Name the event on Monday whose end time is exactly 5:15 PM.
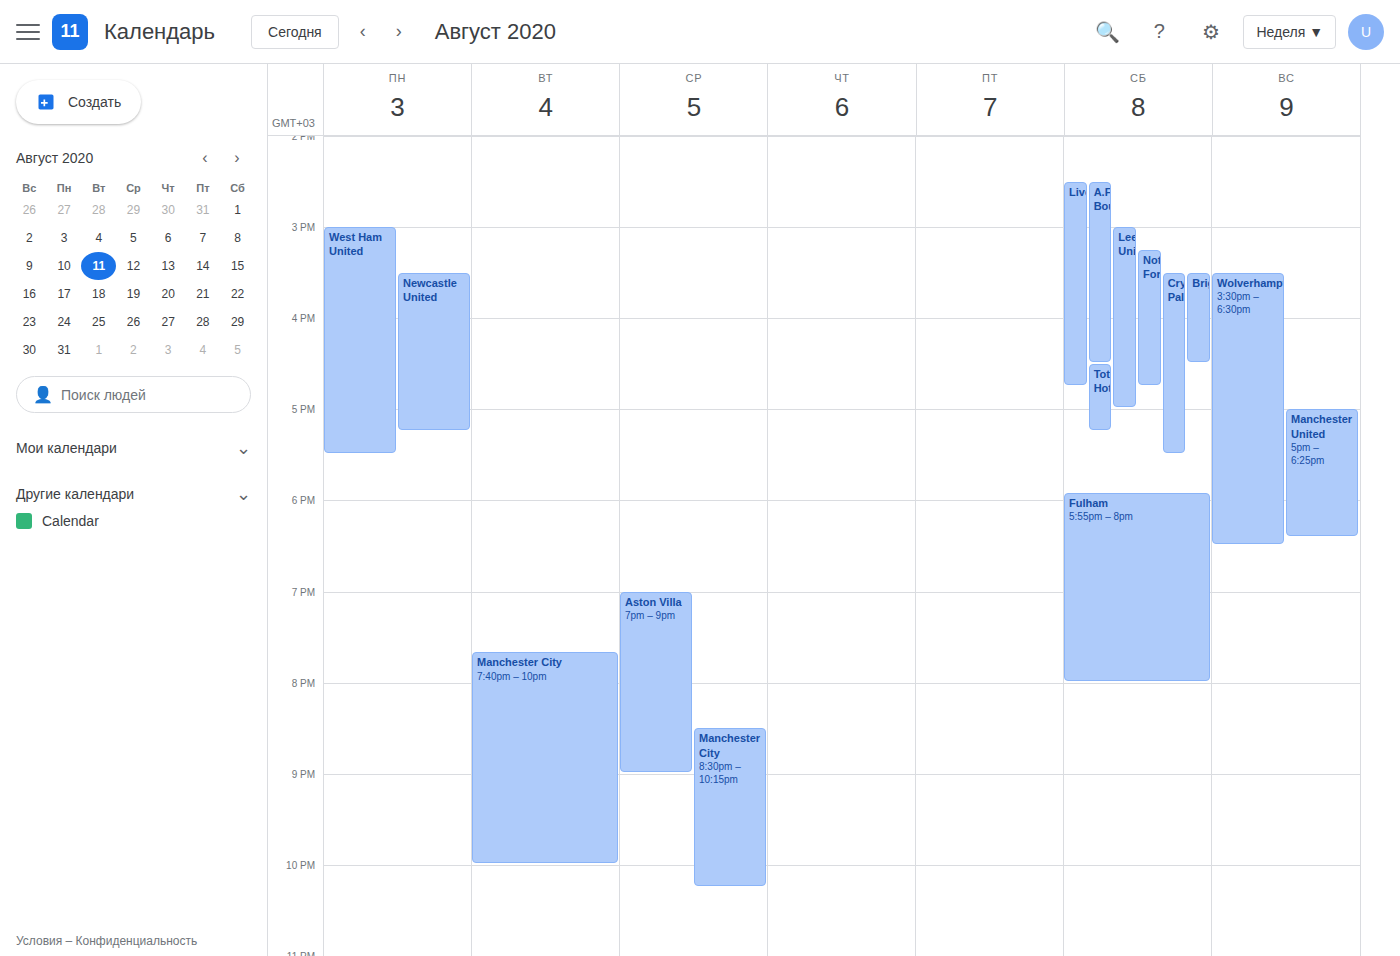
"Newcastle United"